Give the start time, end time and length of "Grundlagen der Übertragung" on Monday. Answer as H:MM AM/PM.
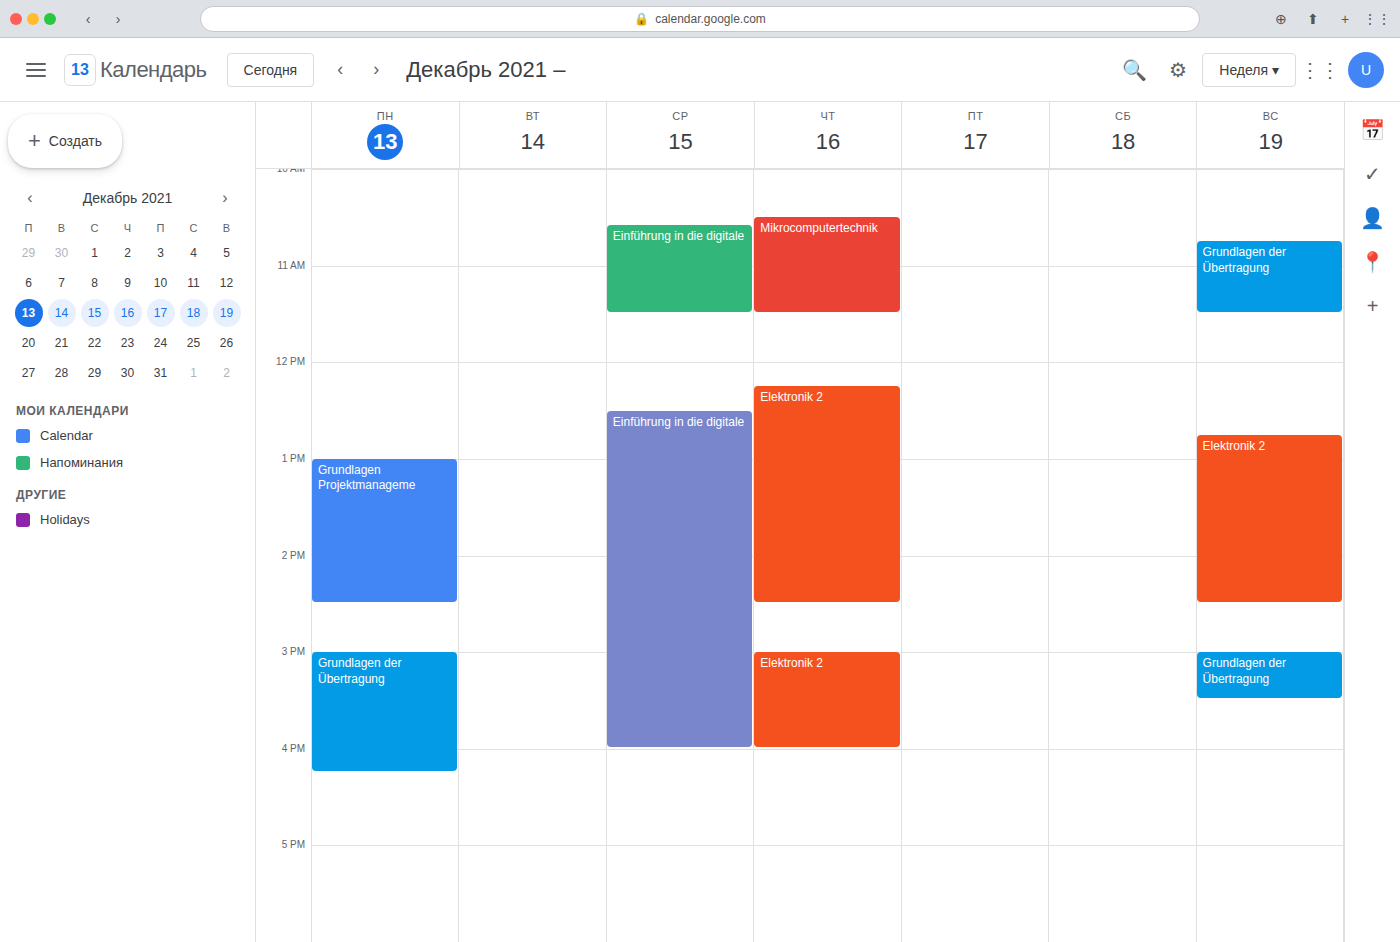
3:00 PM to 4:15 PM, 1 hour 15 minutes